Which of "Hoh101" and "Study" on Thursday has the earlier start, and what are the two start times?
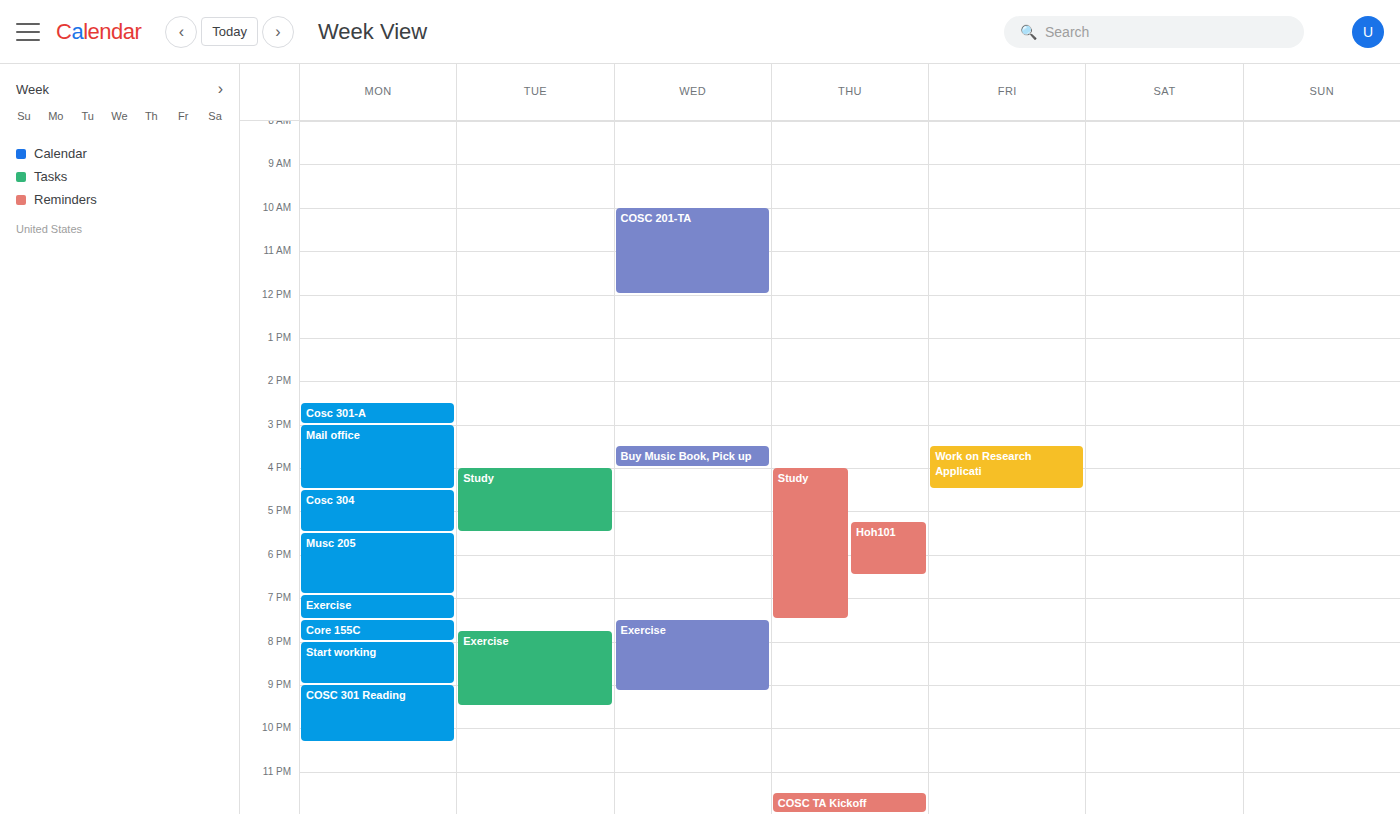
"Study" 4:00 PM; "Hoh101" 5:15 PM.